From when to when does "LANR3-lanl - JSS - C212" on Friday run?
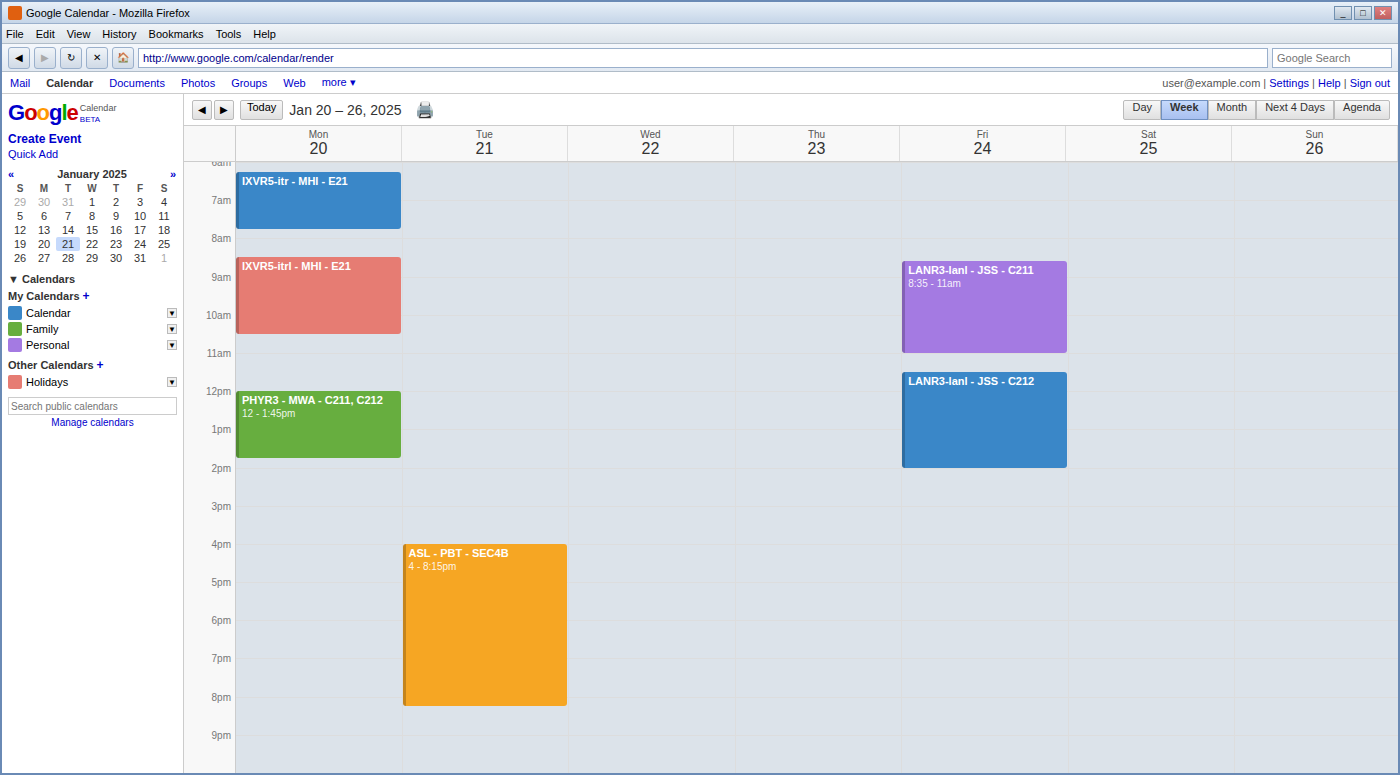
11:30 AM to 2:00 PM